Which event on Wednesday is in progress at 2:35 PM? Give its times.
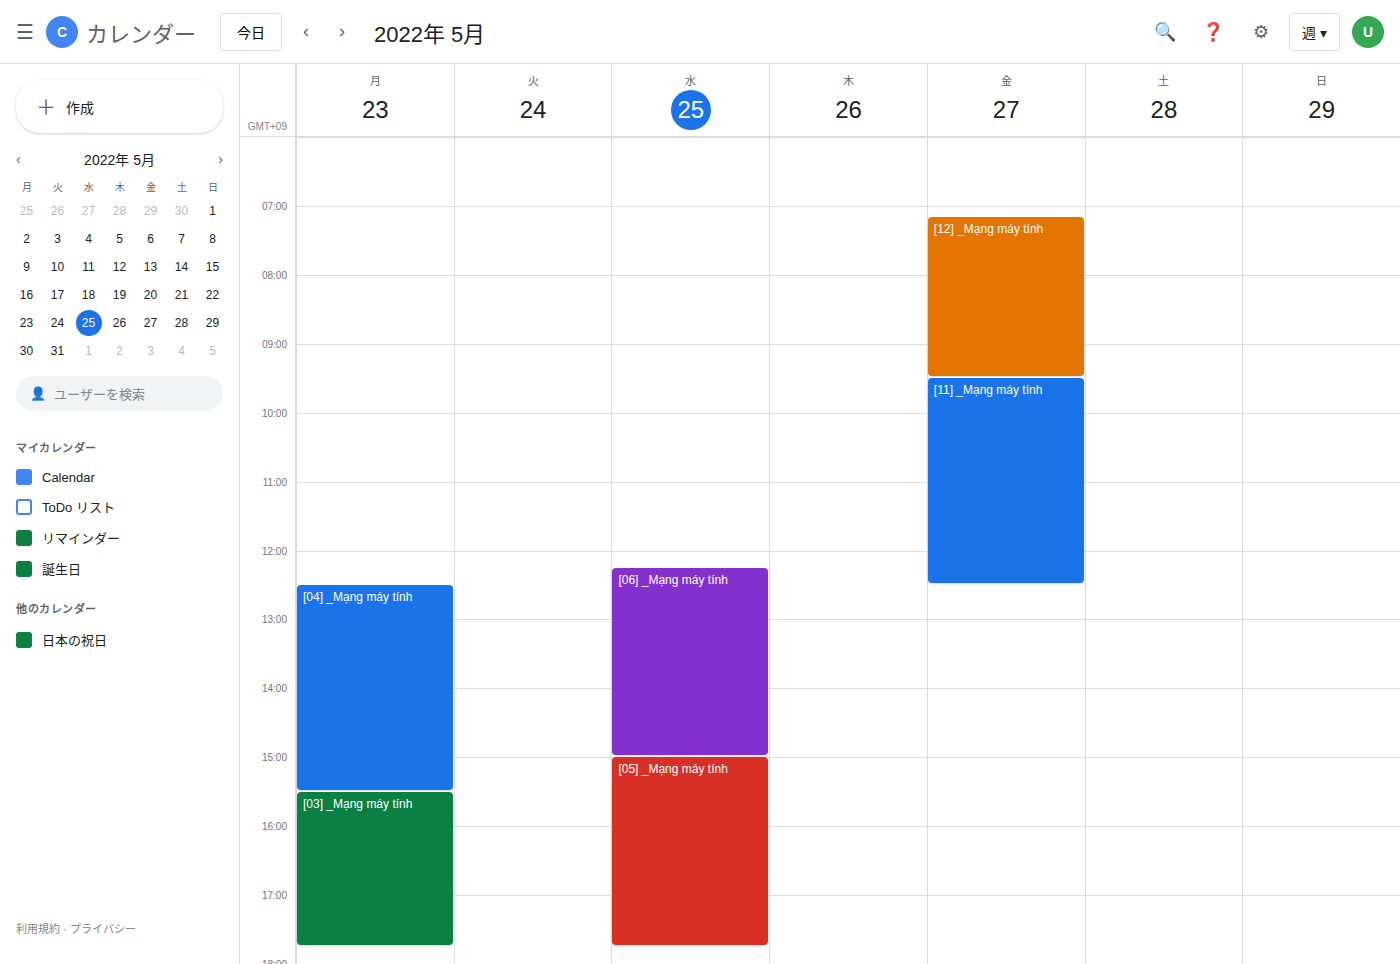
"[06] _Mạng máy tính", 12:15 PM to 3:00 PM